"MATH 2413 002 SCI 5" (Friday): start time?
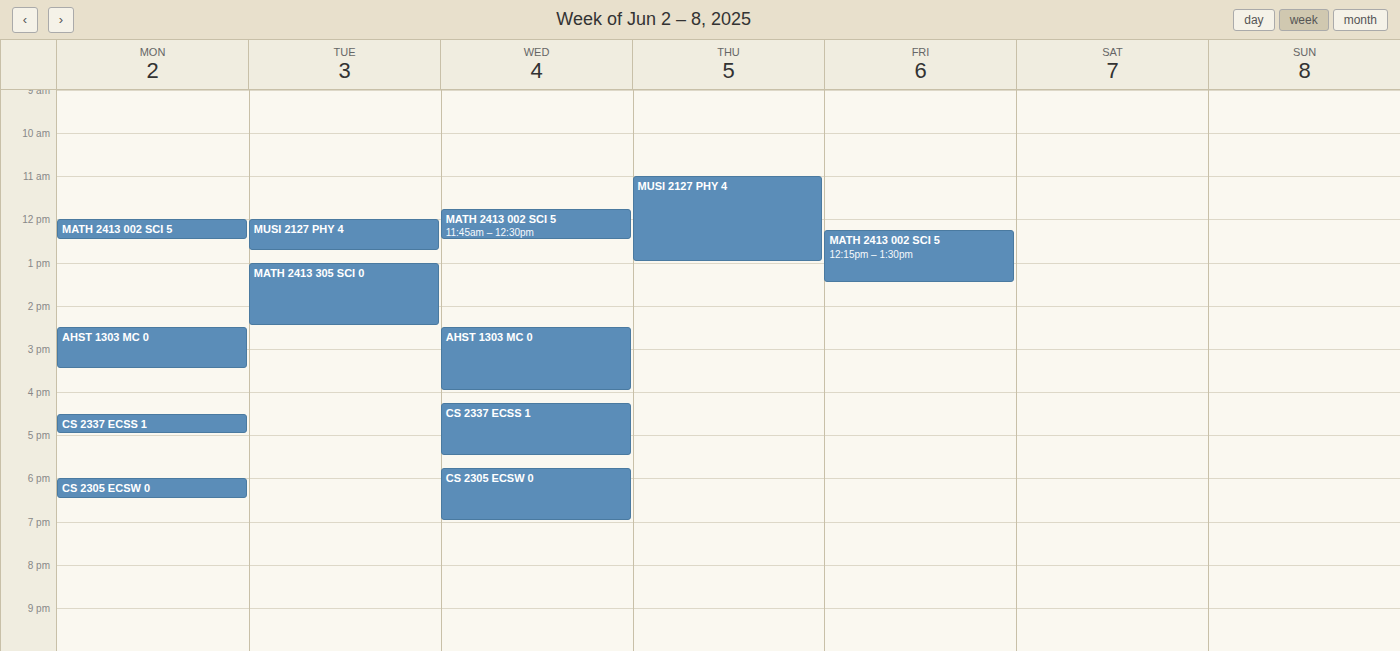
12:15 PM